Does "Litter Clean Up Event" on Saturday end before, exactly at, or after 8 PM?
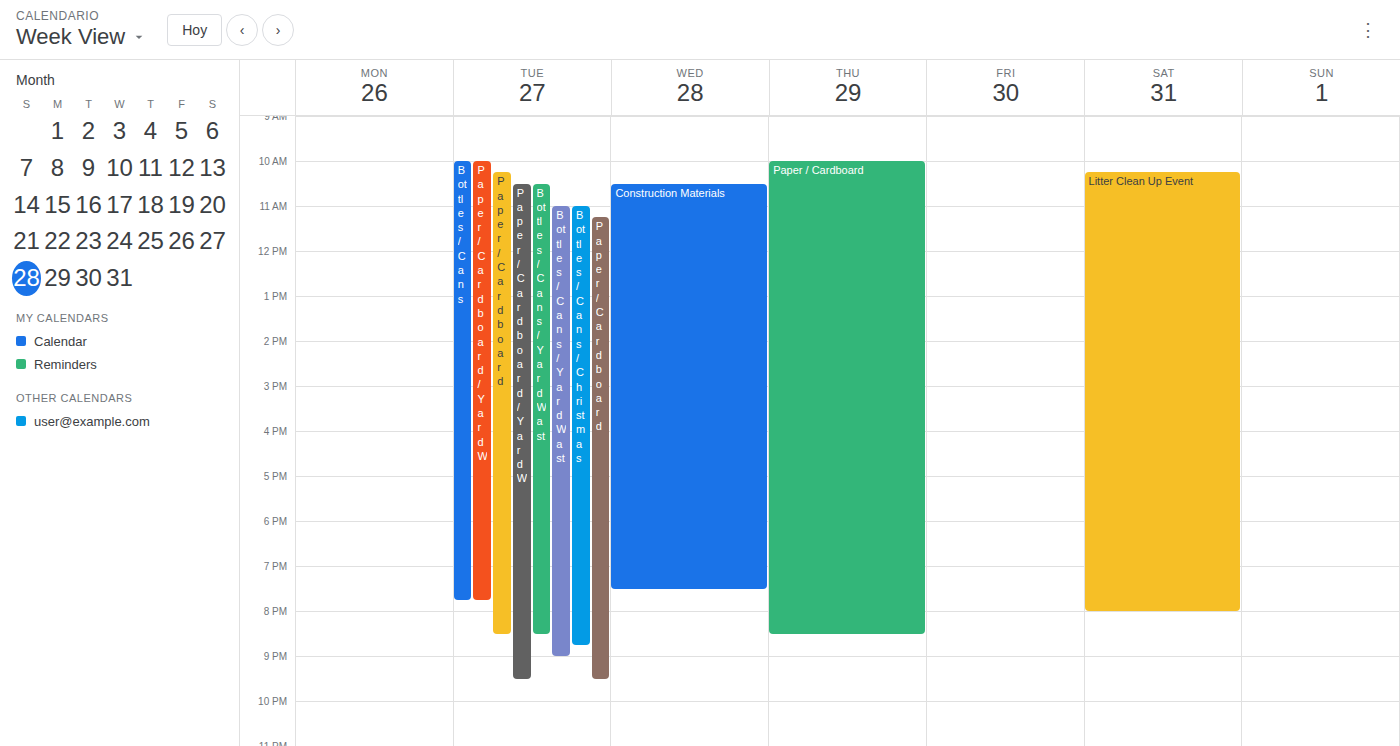
8:00 PM -- exactly at 8 PM, on the 8 PM line.